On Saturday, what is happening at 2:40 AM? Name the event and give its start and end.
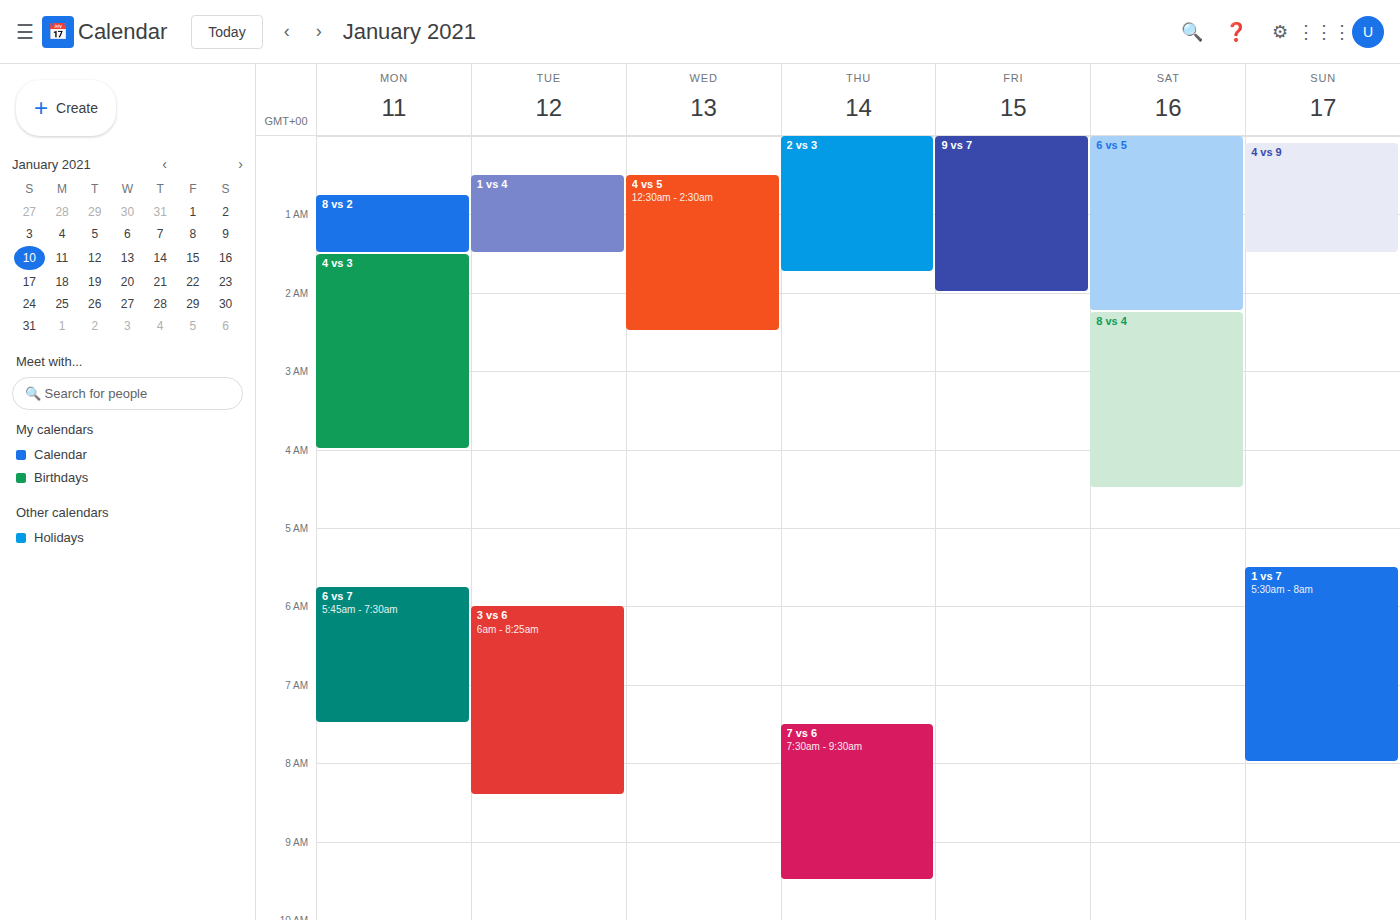
"8 vs 4", 2:15 AM to 4:30 AM